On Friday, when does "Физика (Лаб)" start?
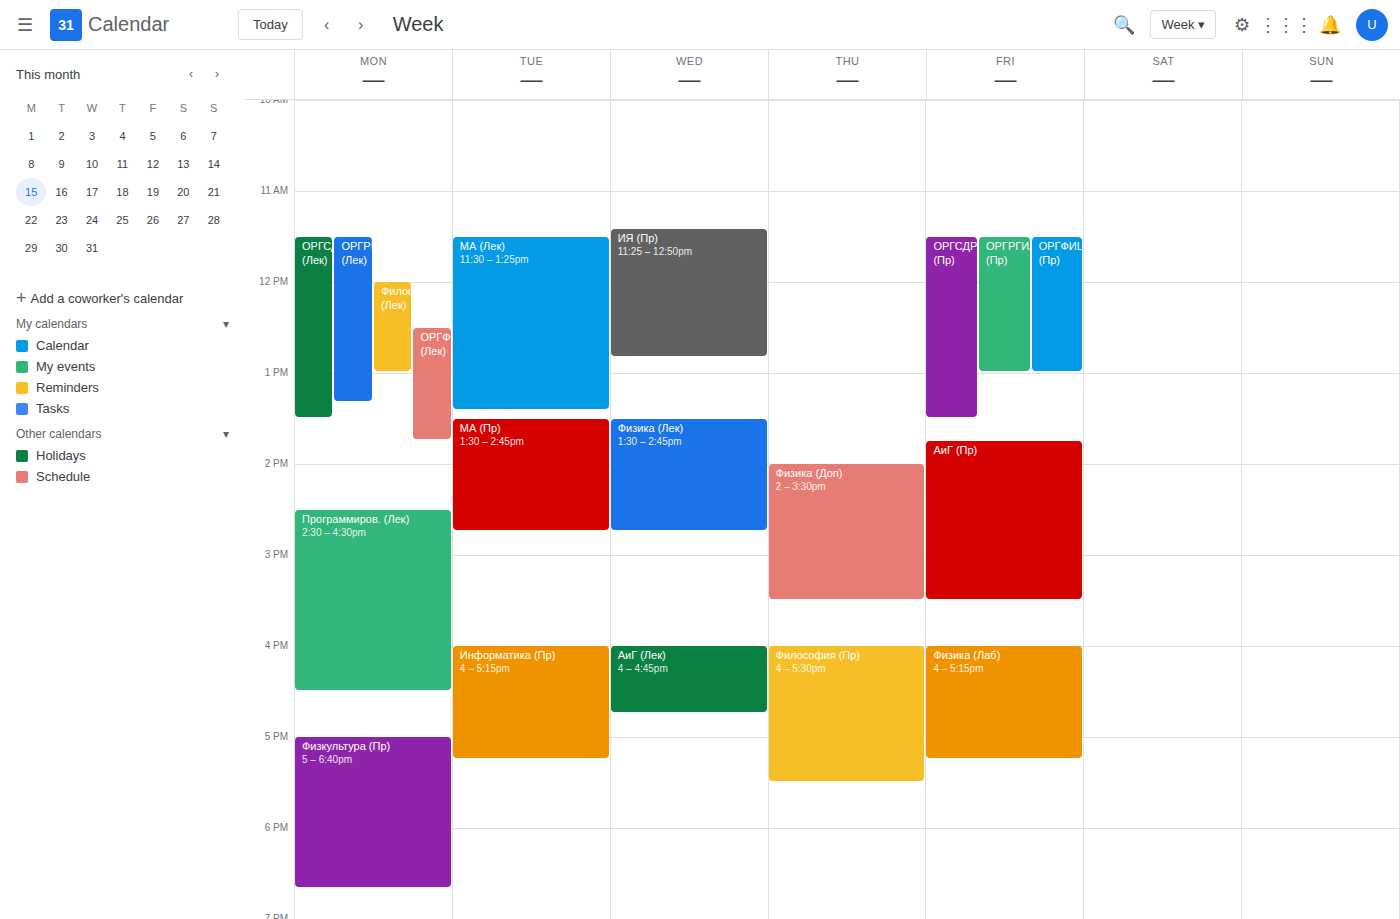
16:00